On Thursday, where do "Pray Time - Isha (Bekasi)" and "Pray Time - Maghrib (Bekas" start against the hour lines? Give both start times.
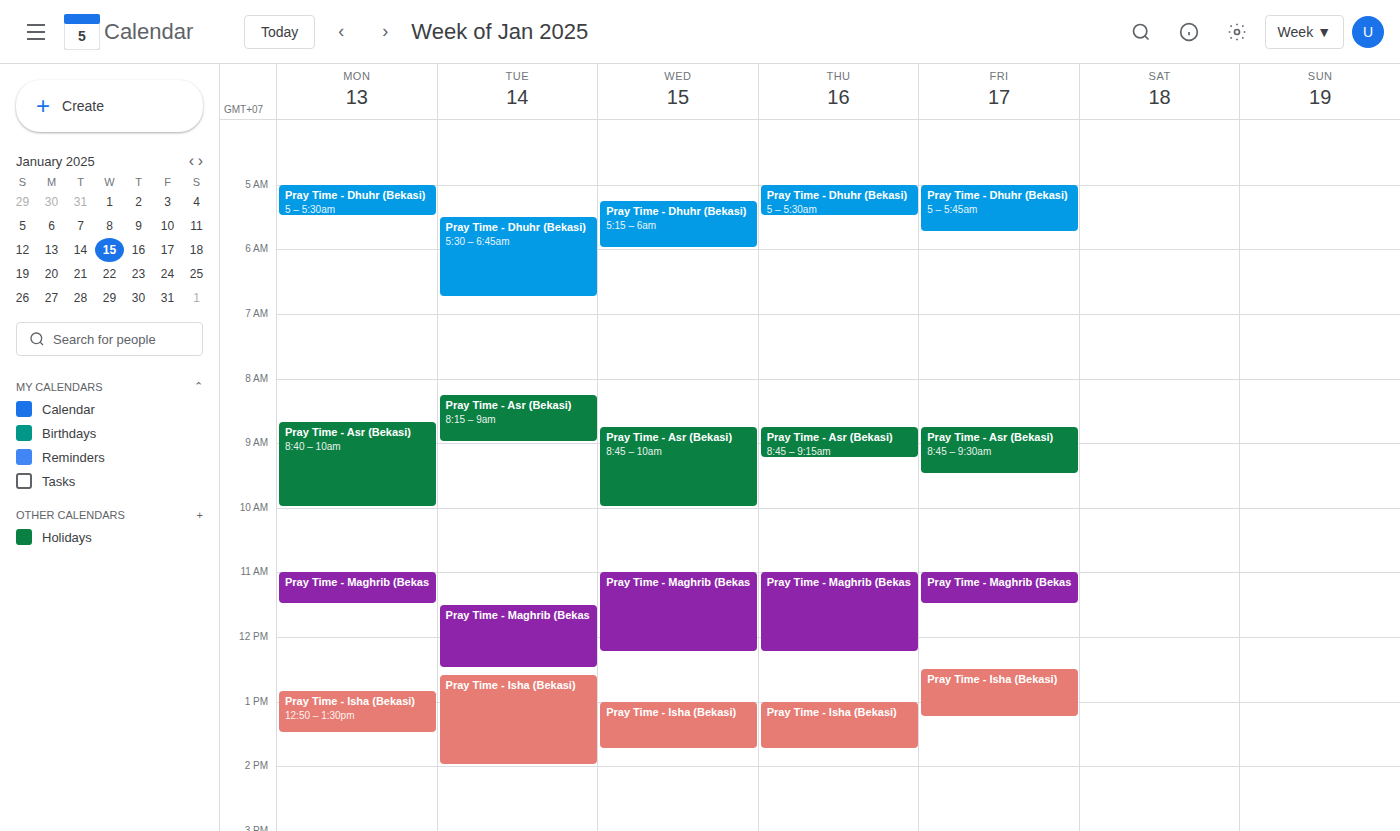
"Pray Time - Isha (Bekasi)": 1:00 PM, exactly on the 1 PM line. "Pray Time - Maghrib (Bekas": 11:00 AM, exactly on the 11 AM line.